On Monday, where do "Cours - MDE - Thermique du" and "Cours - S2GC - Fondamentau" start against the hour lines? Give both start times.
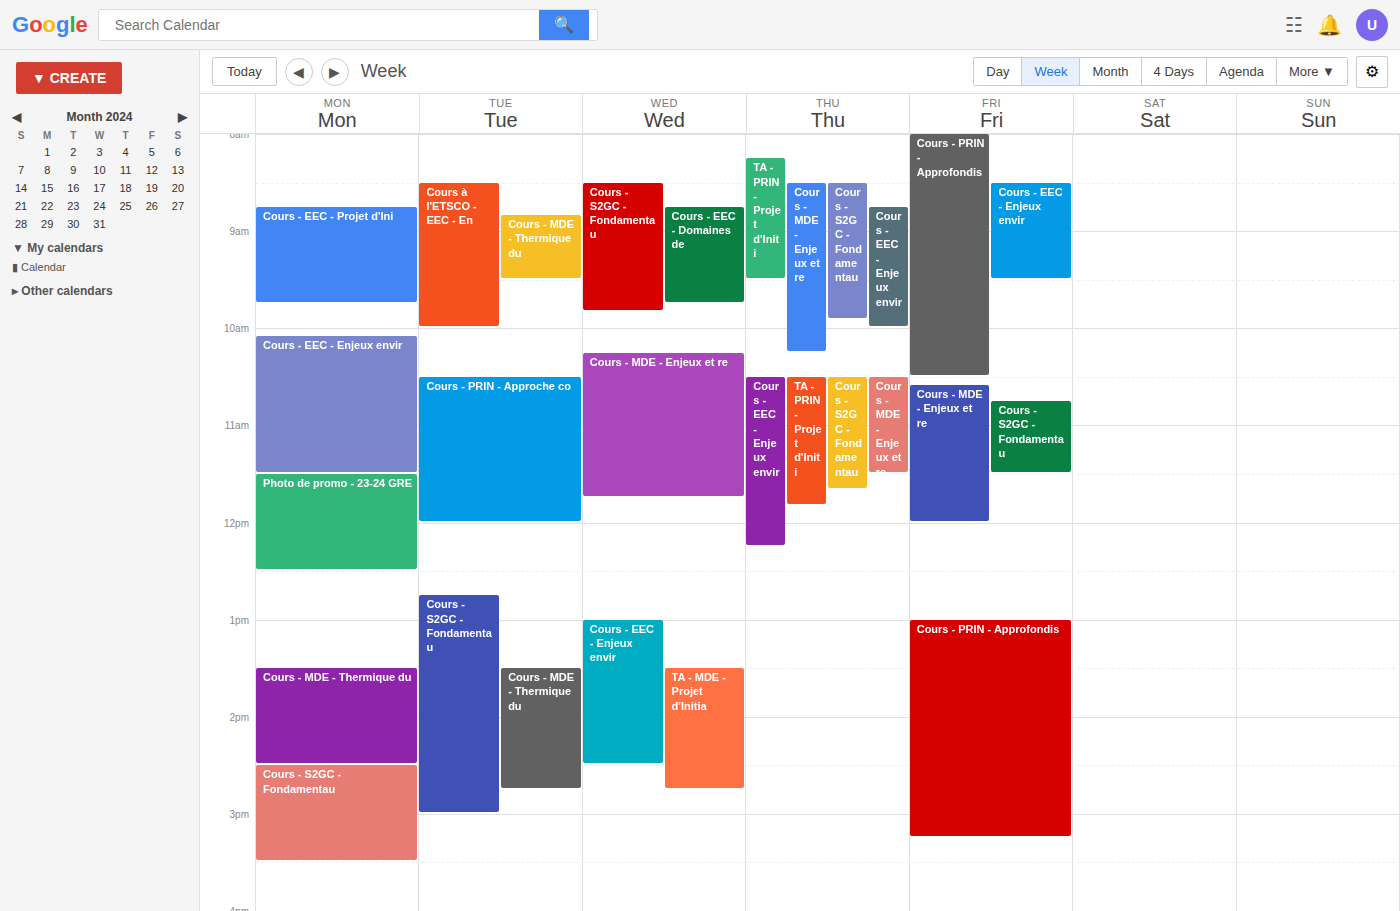
"Cours - MDE - Thermique du": 1:30 PM, halfway between the 1 PM and 2 PM lines. "Cours - S2GC - Fondamentau": 2:30 PM, halfway between the 2 PM and 3 PM lines.